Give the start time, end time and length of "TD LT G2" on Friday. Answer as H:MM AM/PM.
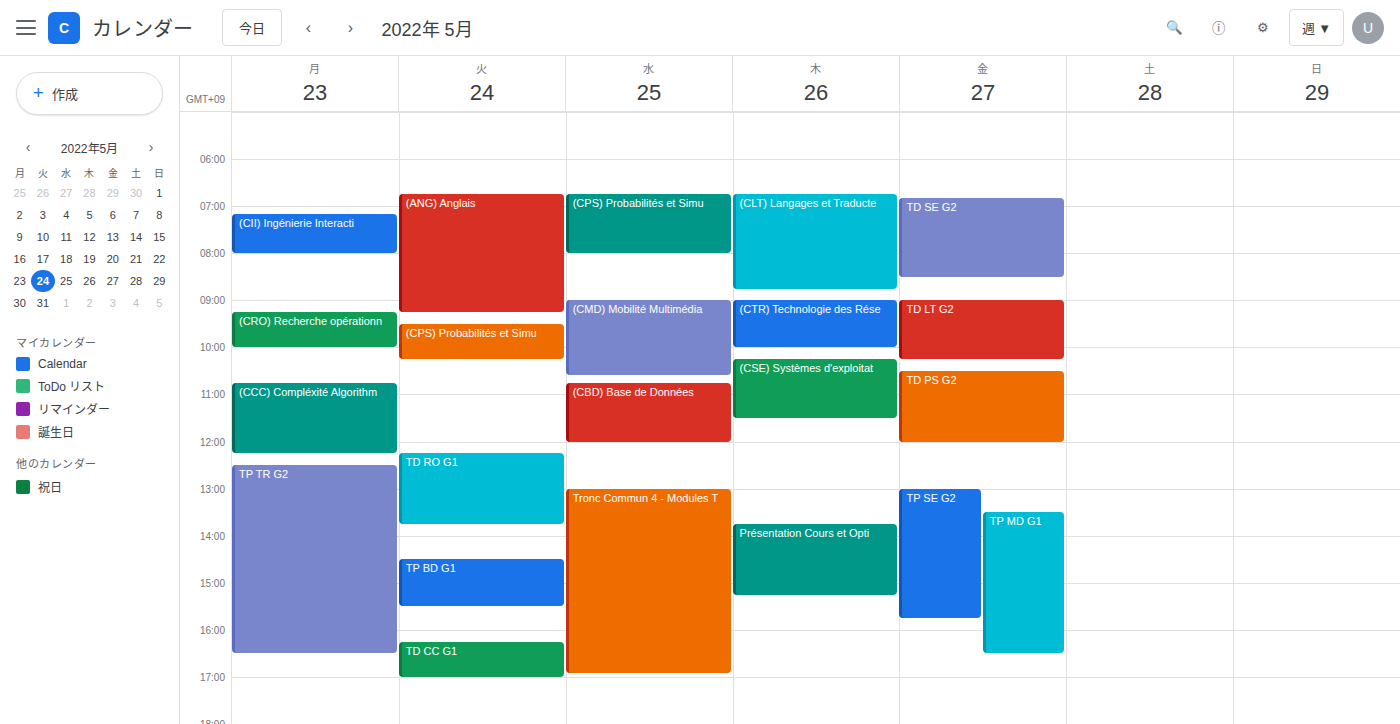
9:00 AM to 10:15 AM, 1 hour 15 minutes